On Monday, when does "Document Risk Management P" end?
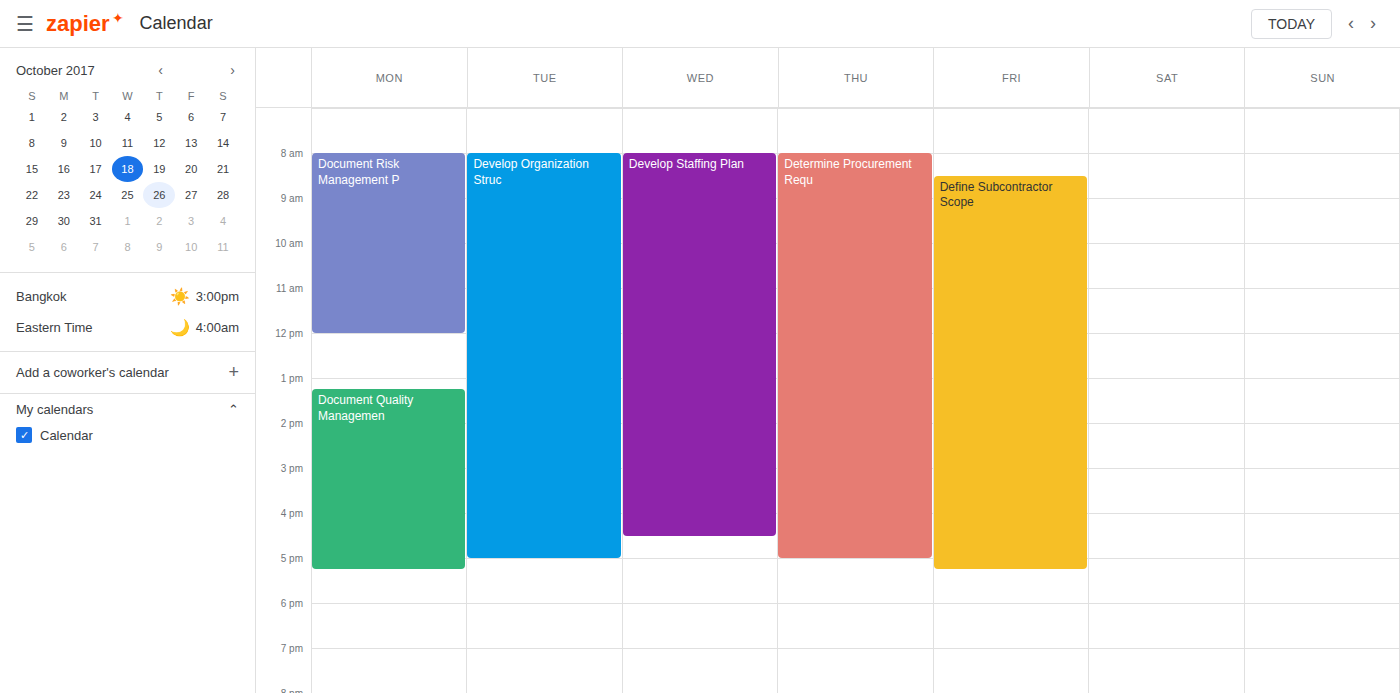
12:00 PM